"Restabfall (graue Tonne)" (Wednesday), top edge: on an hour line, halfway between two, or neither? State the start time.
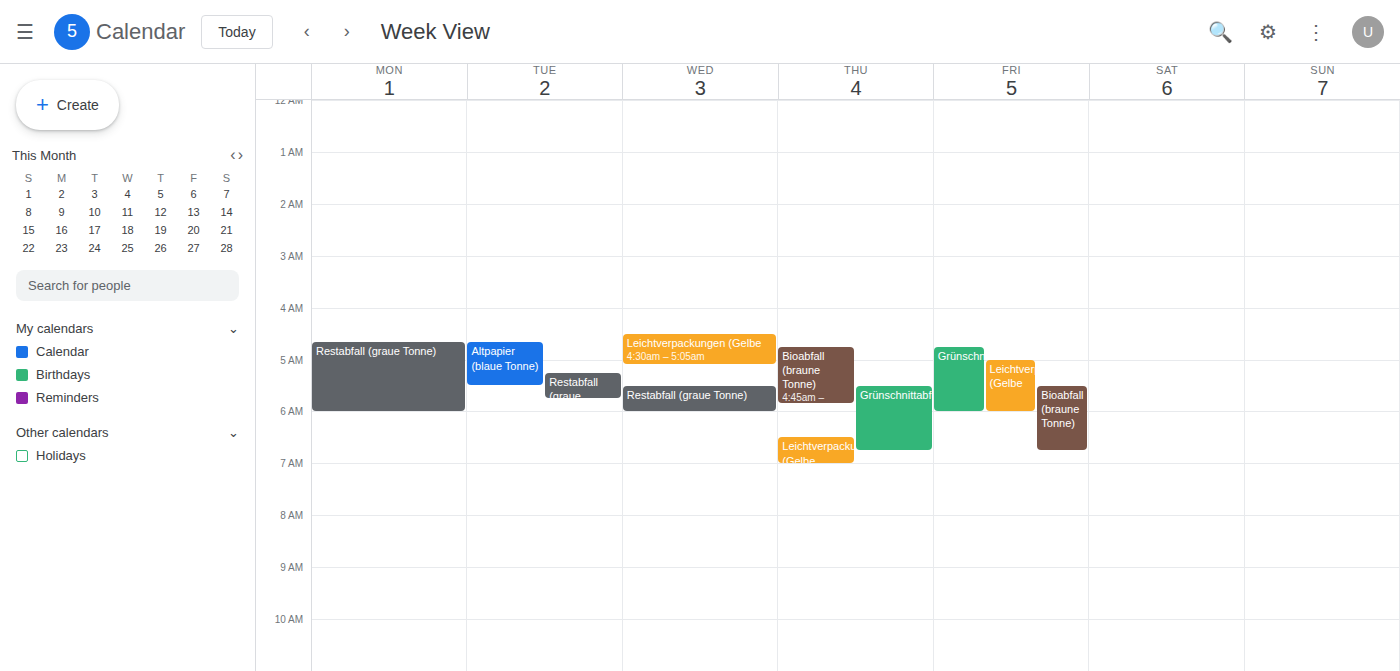
5:30 AM -- halfway between the 5 AM and 6 AM lines.